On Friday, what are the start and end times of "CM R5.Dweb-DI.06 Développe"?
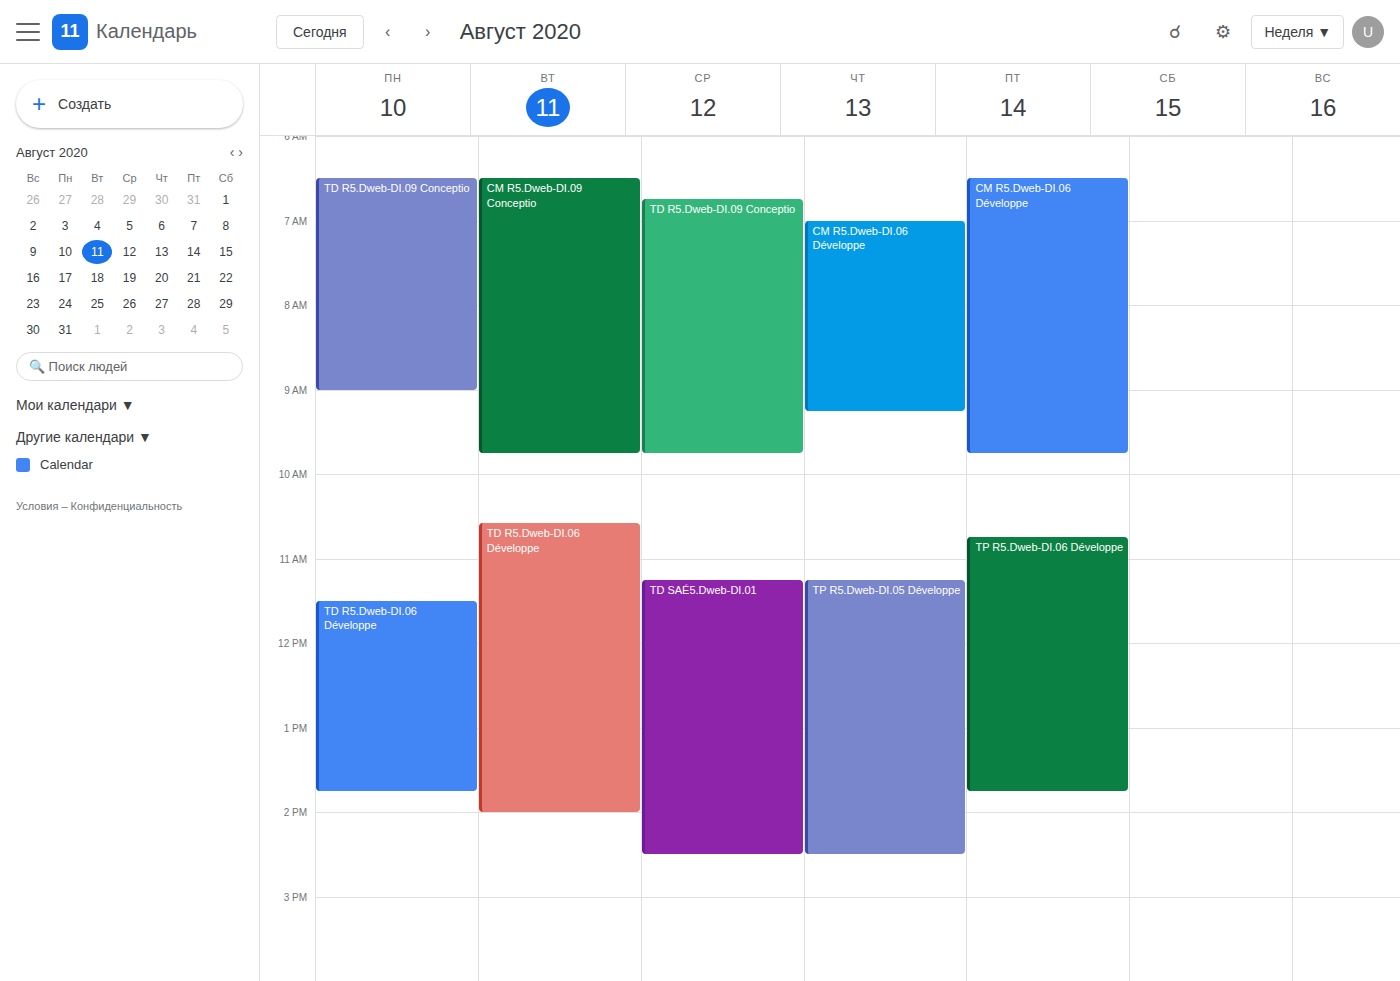
6:30 AM to 9:45 AM